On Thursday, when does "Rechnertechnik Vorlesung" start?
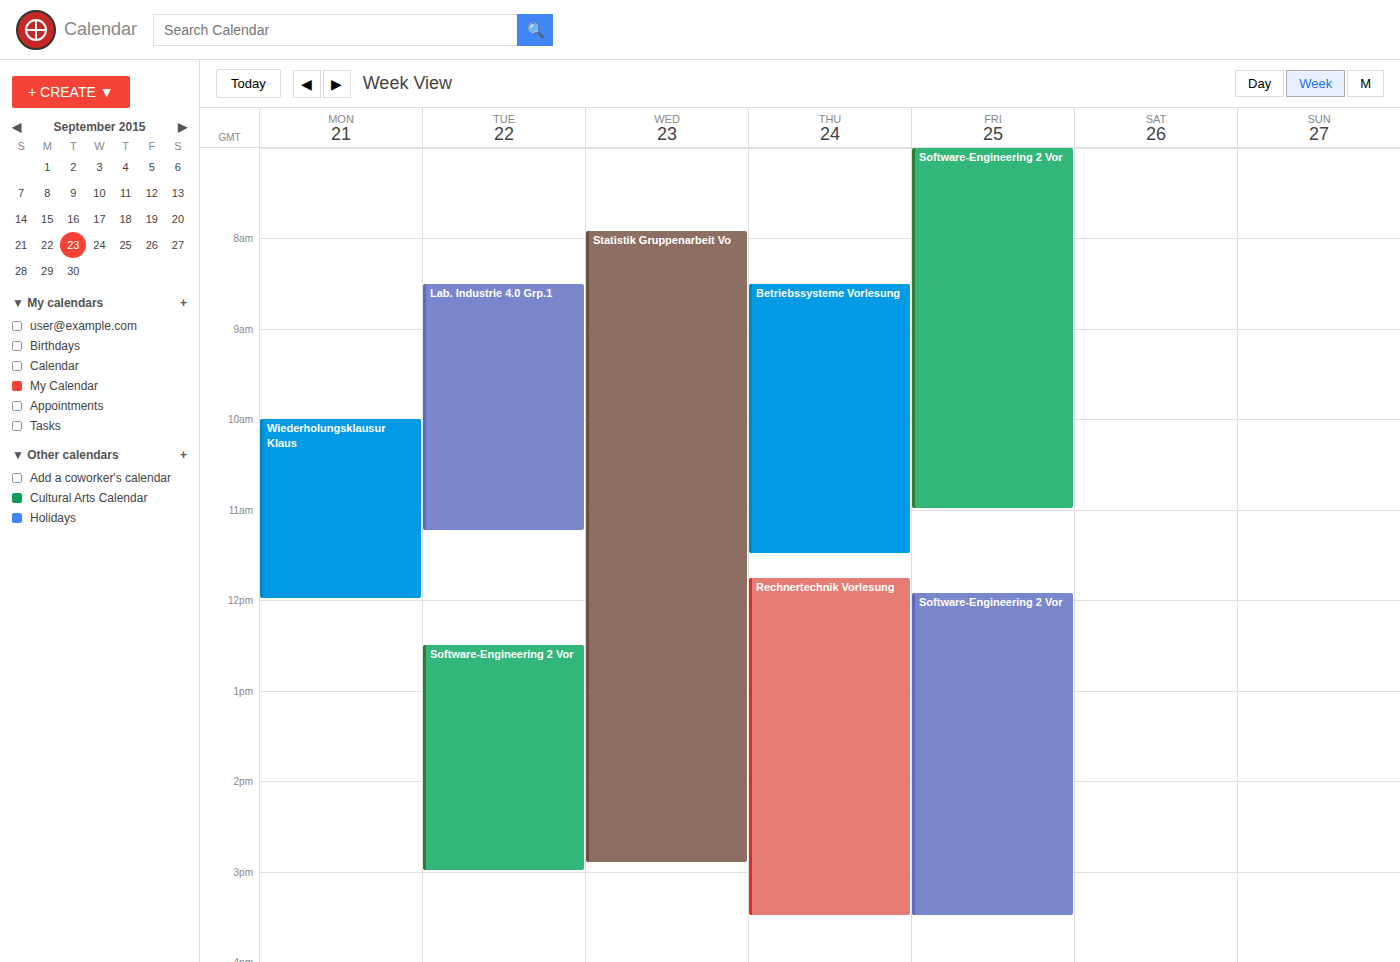
11:45 AM